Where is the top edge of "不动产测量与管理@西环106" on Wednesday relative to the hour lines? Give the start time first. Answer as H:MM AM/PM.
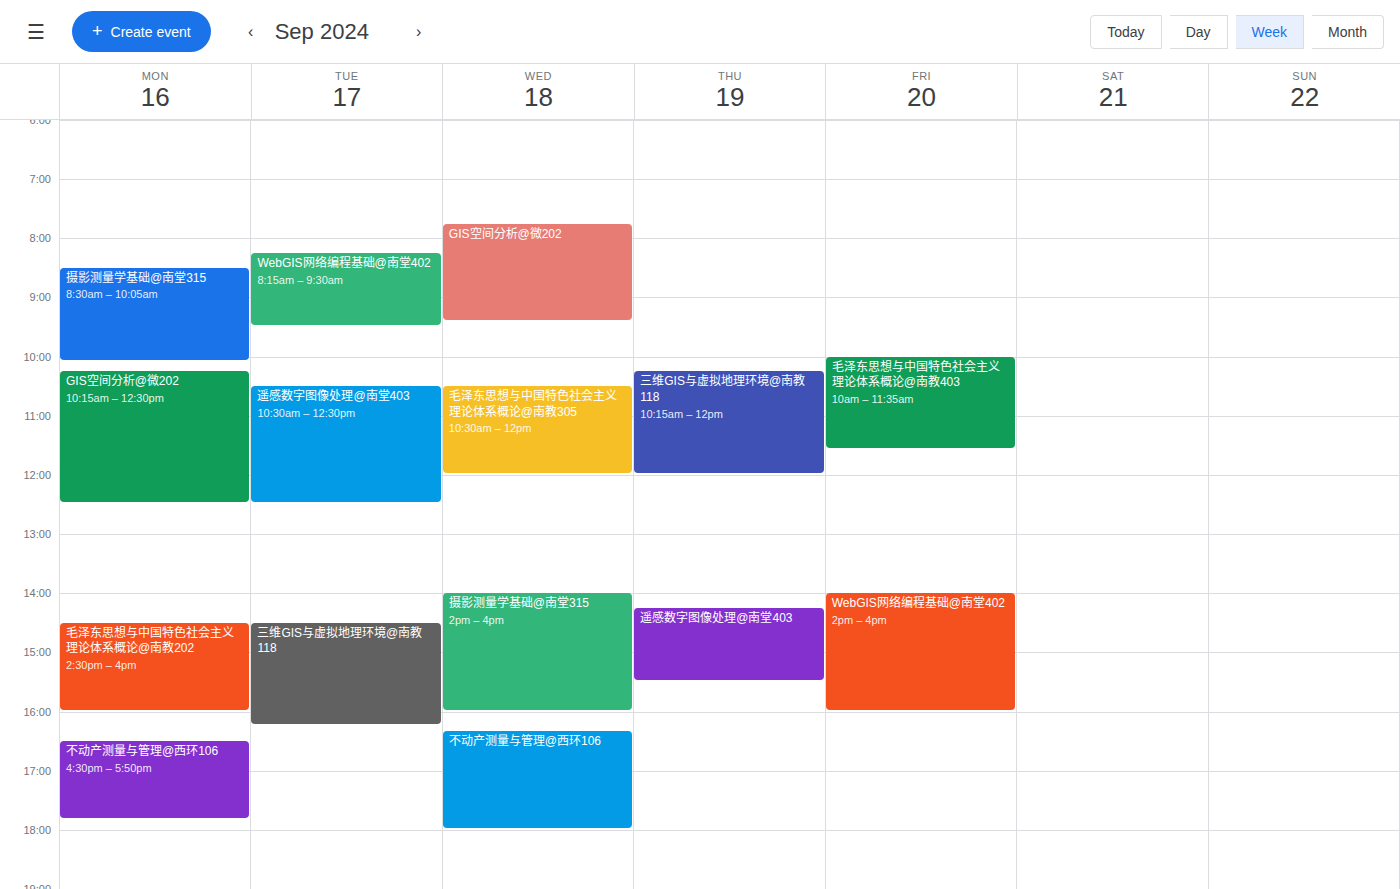
4:20 PM -- neither: 20 minutes below the 4 PM line and 40 minutes above the 5 PM line.